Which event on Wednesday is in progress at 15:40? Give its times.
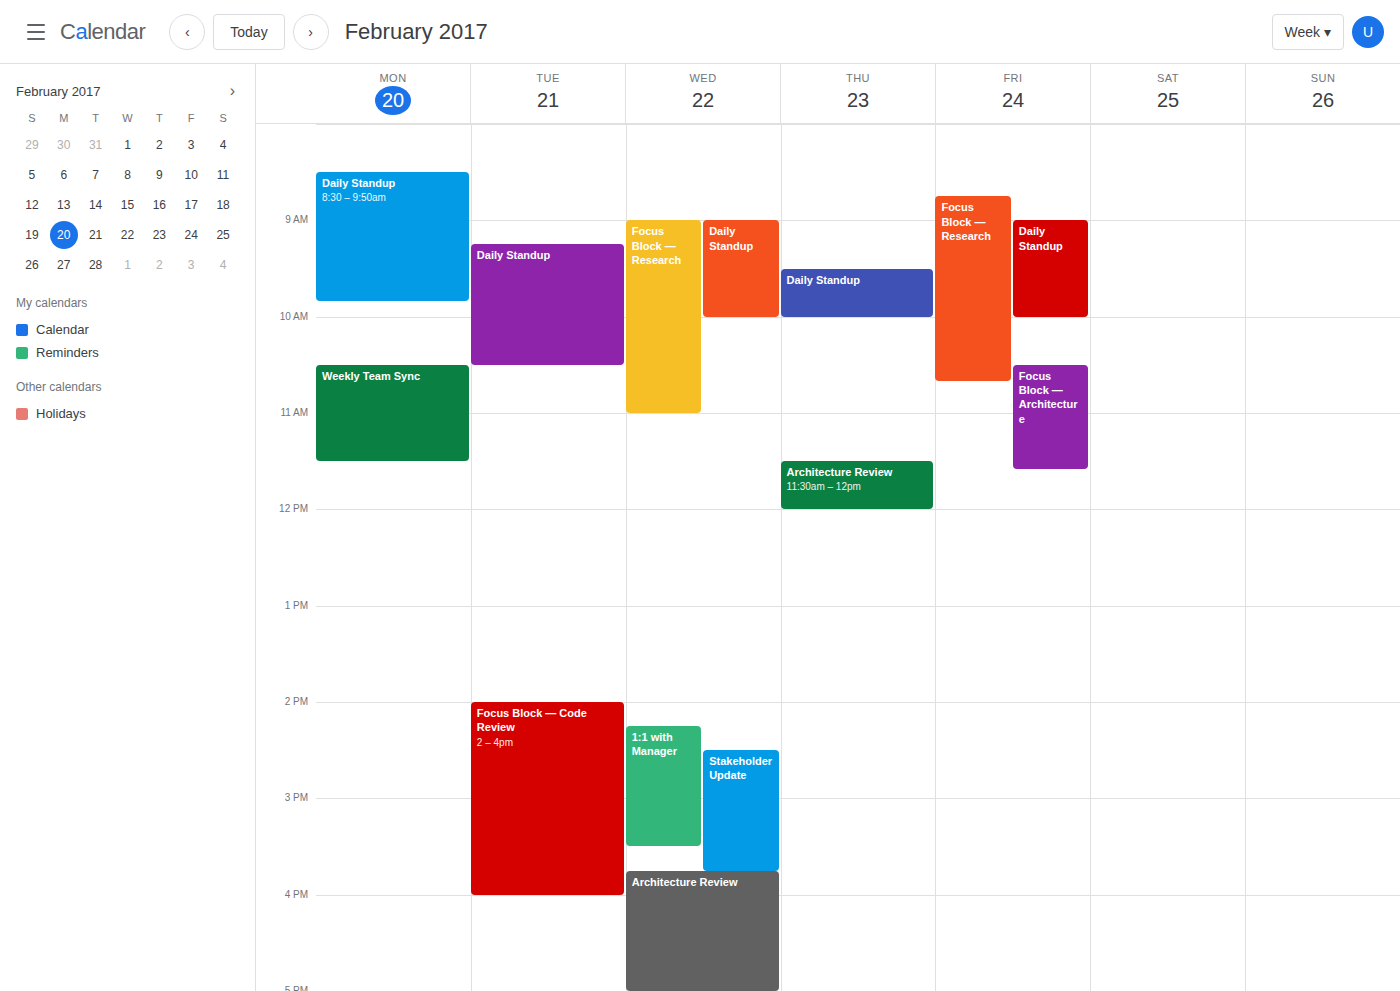
"Stakeholder Update", 14:30 to 15:45